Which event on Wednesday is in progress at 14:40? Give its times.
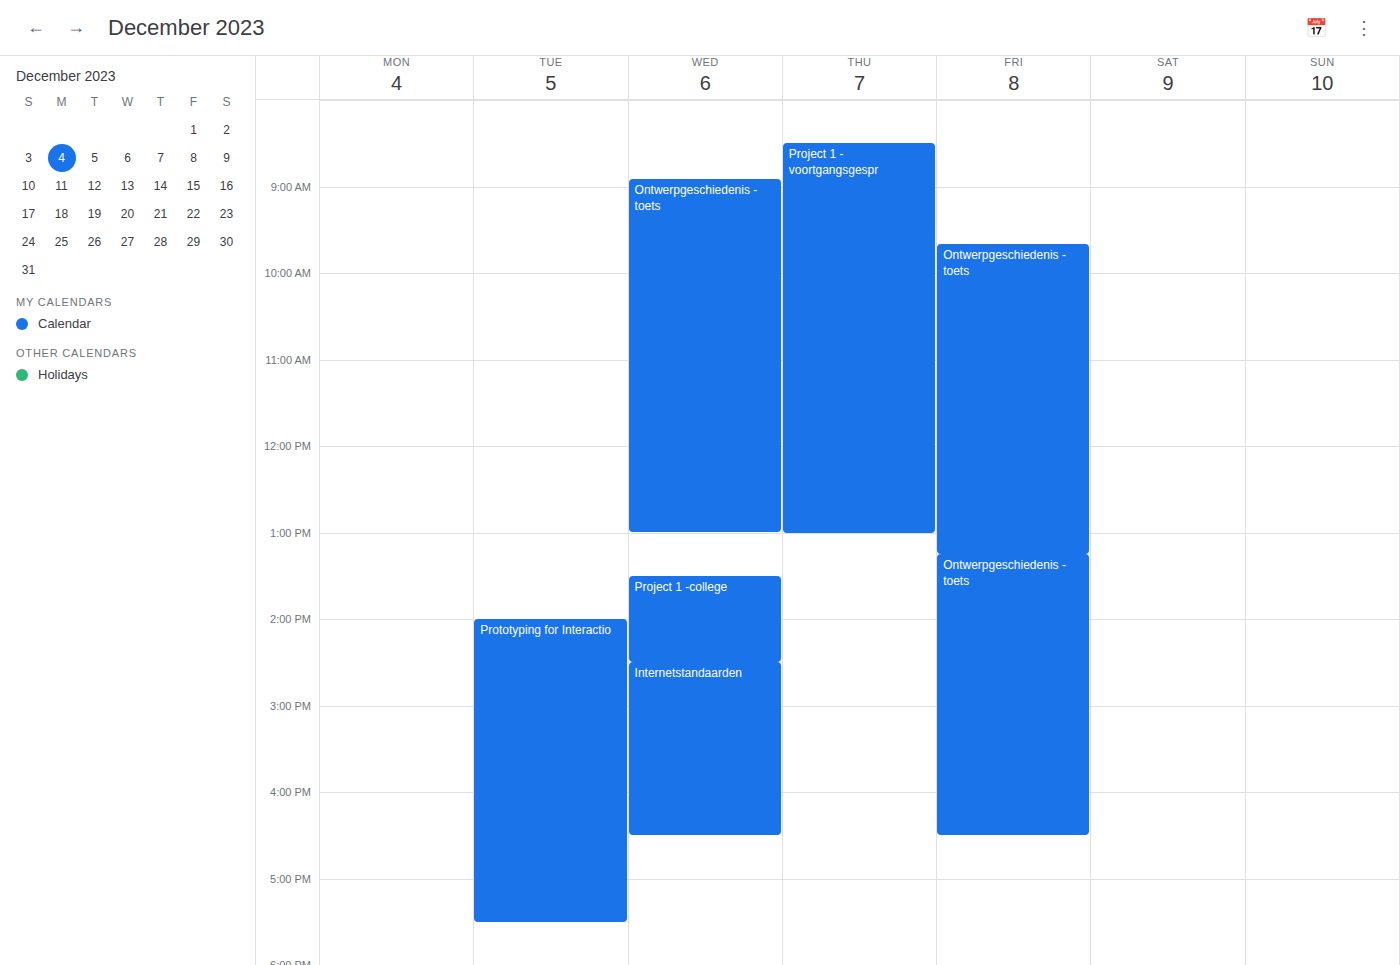
"Internetstandaarden", 14:30 to 16:30